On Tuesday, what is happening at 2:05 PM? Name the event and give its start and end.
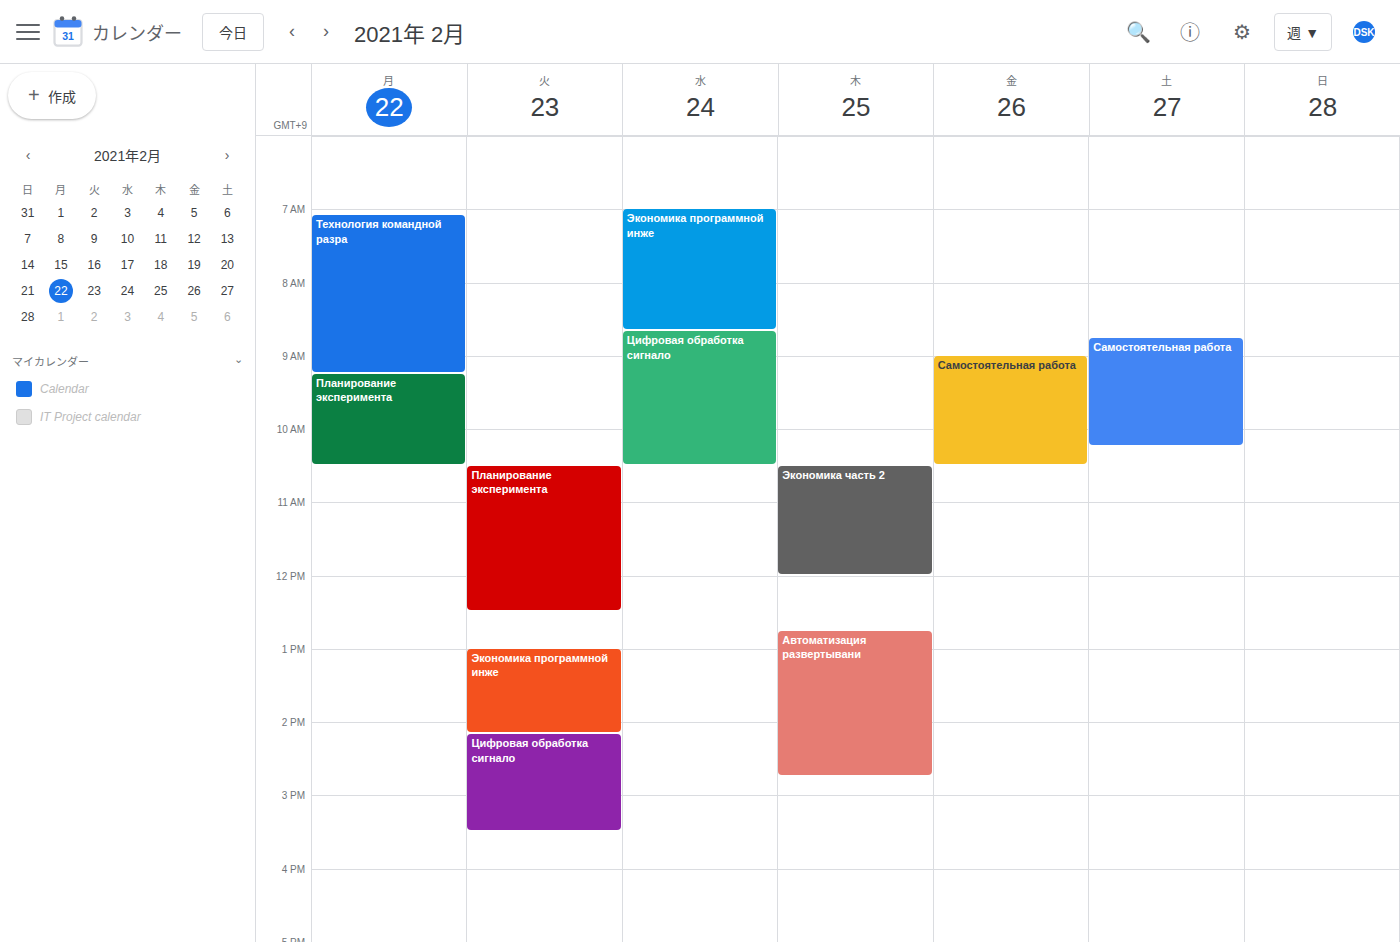
"Экономика программной инже", 1:00 PM to 2:10 PM